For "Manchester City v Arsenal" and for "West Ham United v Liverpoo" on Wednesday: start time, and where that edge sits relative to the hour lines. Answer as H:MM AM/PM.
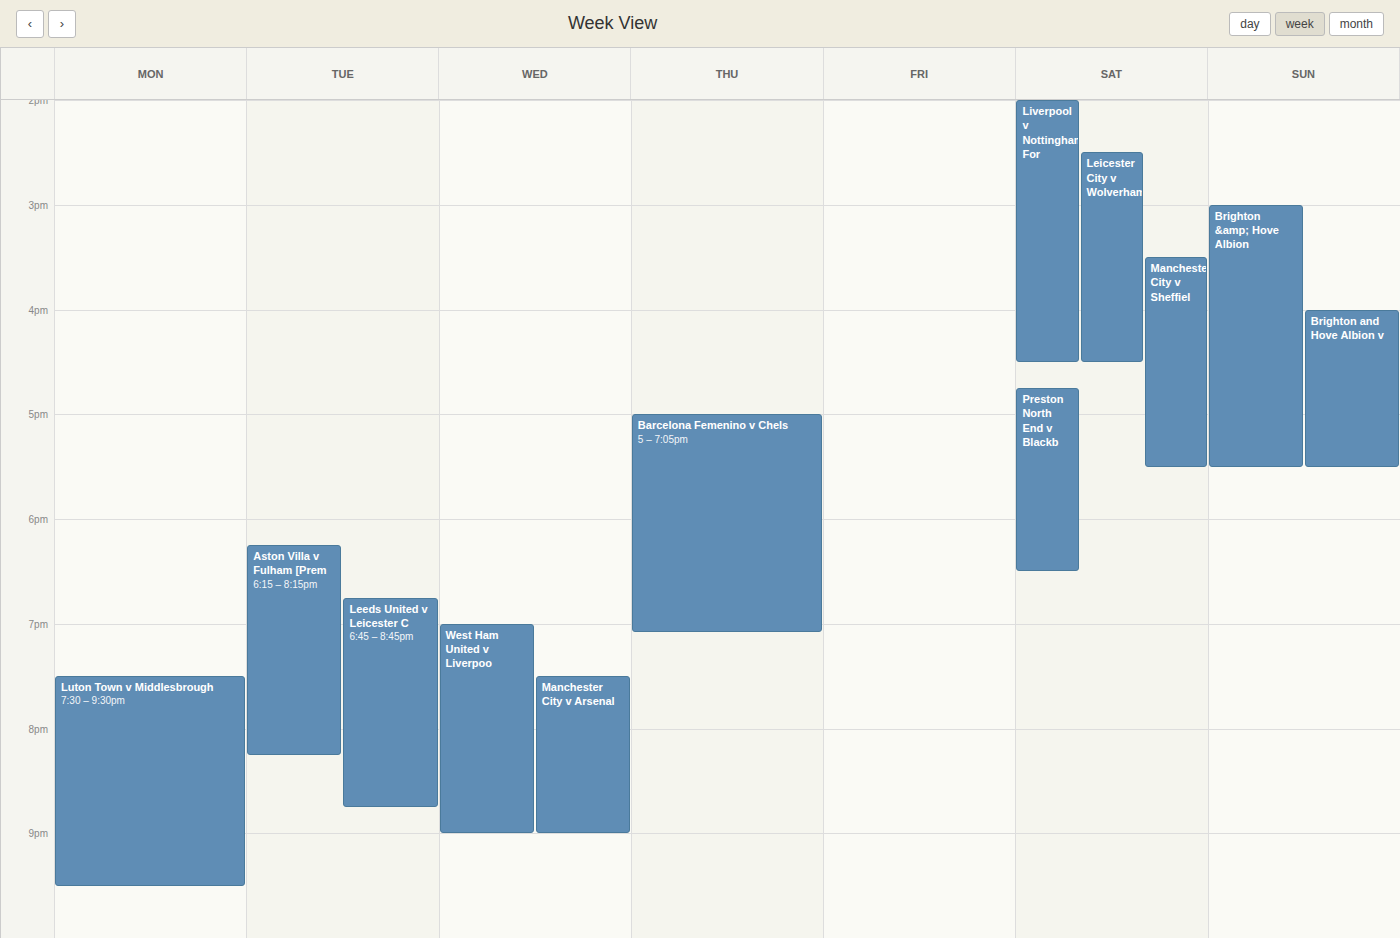
"Manchester City v Arsenal": 7:30 PM, halfway between the 7 PM and 8 PM lines. "West Ham United v Liverpoo": 7:00 PM, exactly on the 7 PM line.